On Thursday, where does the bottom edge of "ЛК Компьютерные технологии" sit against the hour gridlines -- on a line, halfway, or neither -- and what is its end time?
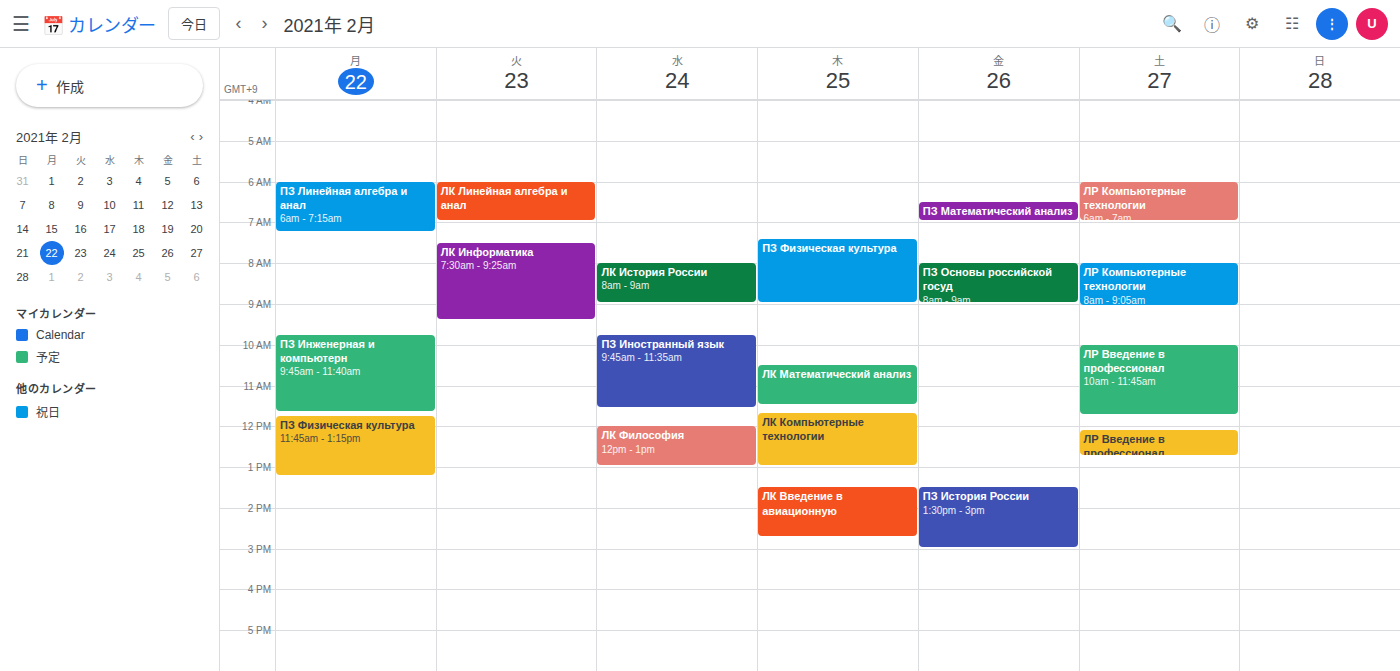
1:00 PM -- exactly on the 1 PM line.